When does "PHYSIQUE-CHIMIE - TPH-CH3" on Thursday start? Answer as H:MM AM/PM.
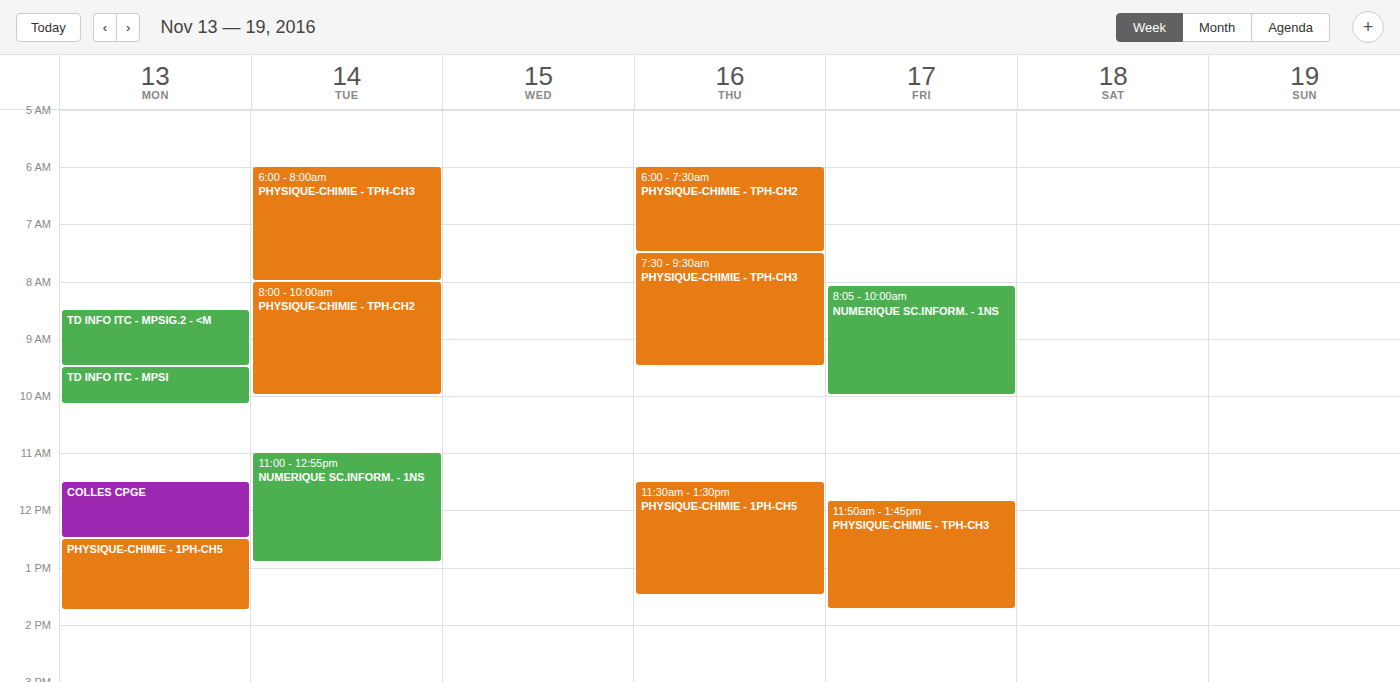
7:30 AM